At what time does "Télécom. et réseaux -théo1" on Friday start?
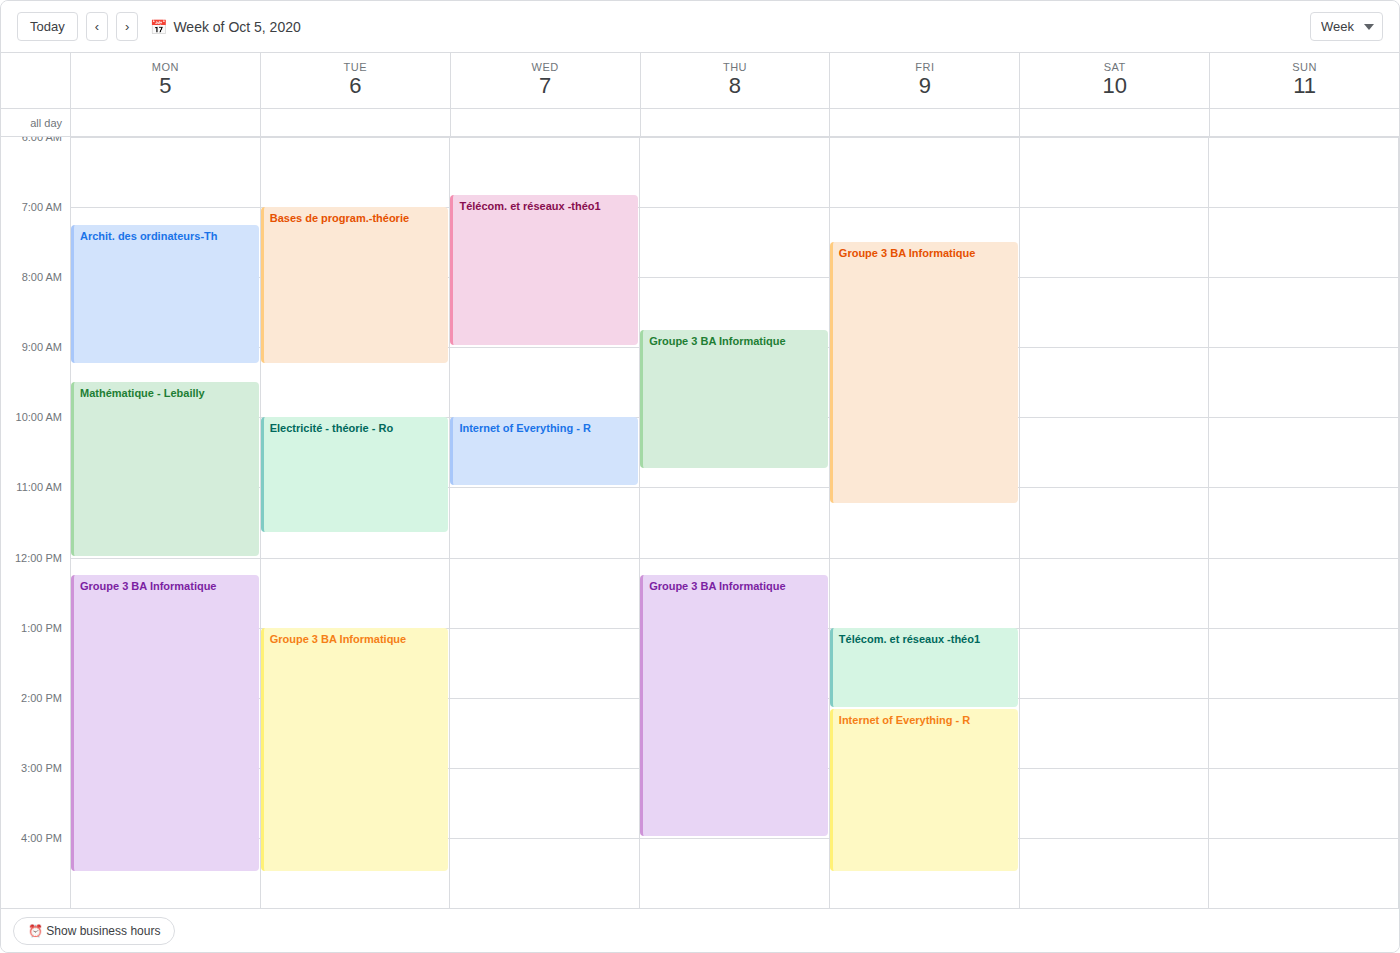
1:00 PM